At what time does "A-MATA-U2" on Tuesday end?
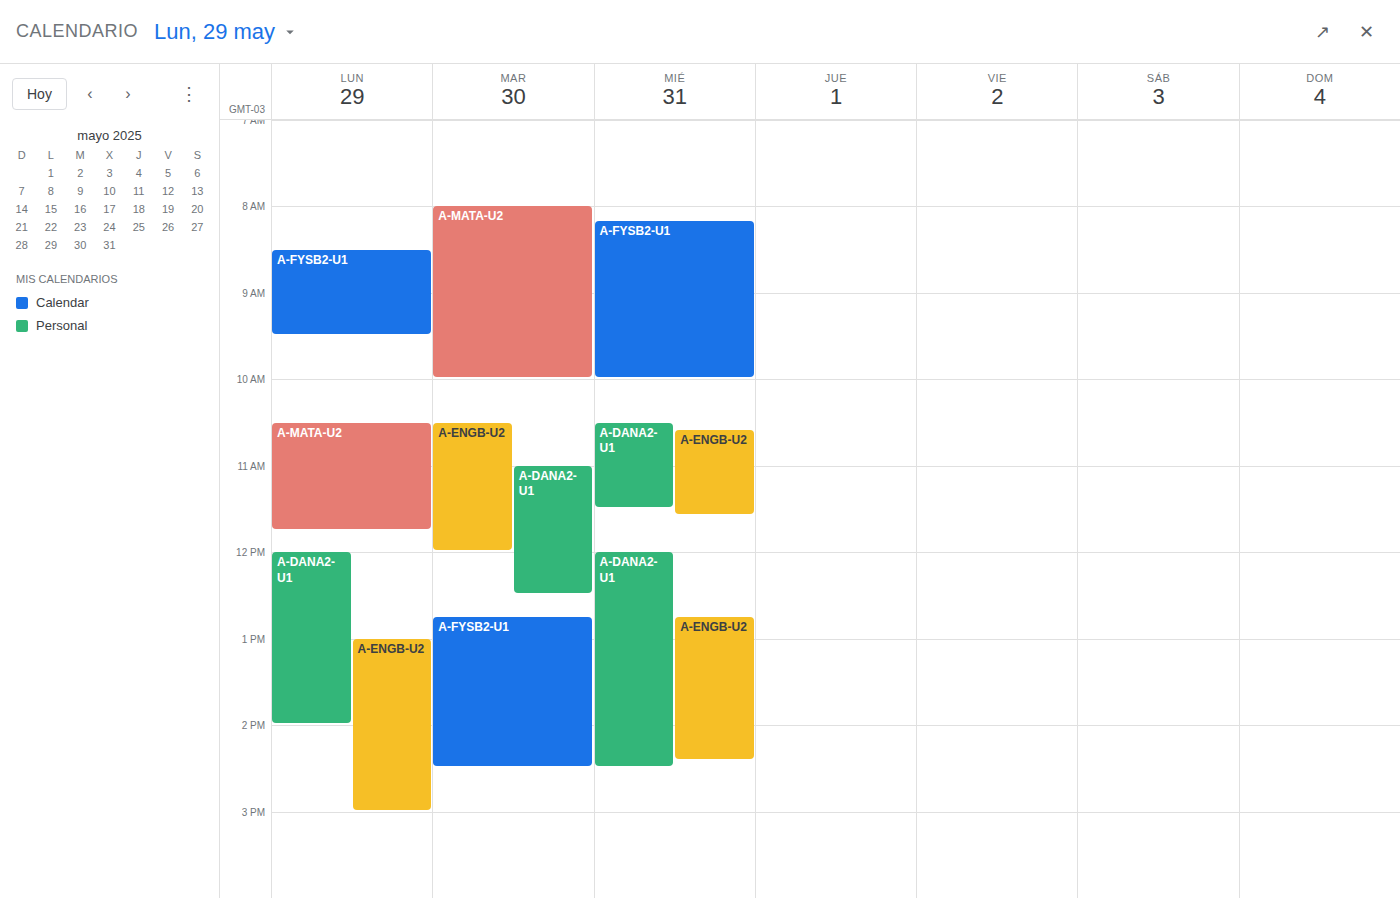
10:00 AM